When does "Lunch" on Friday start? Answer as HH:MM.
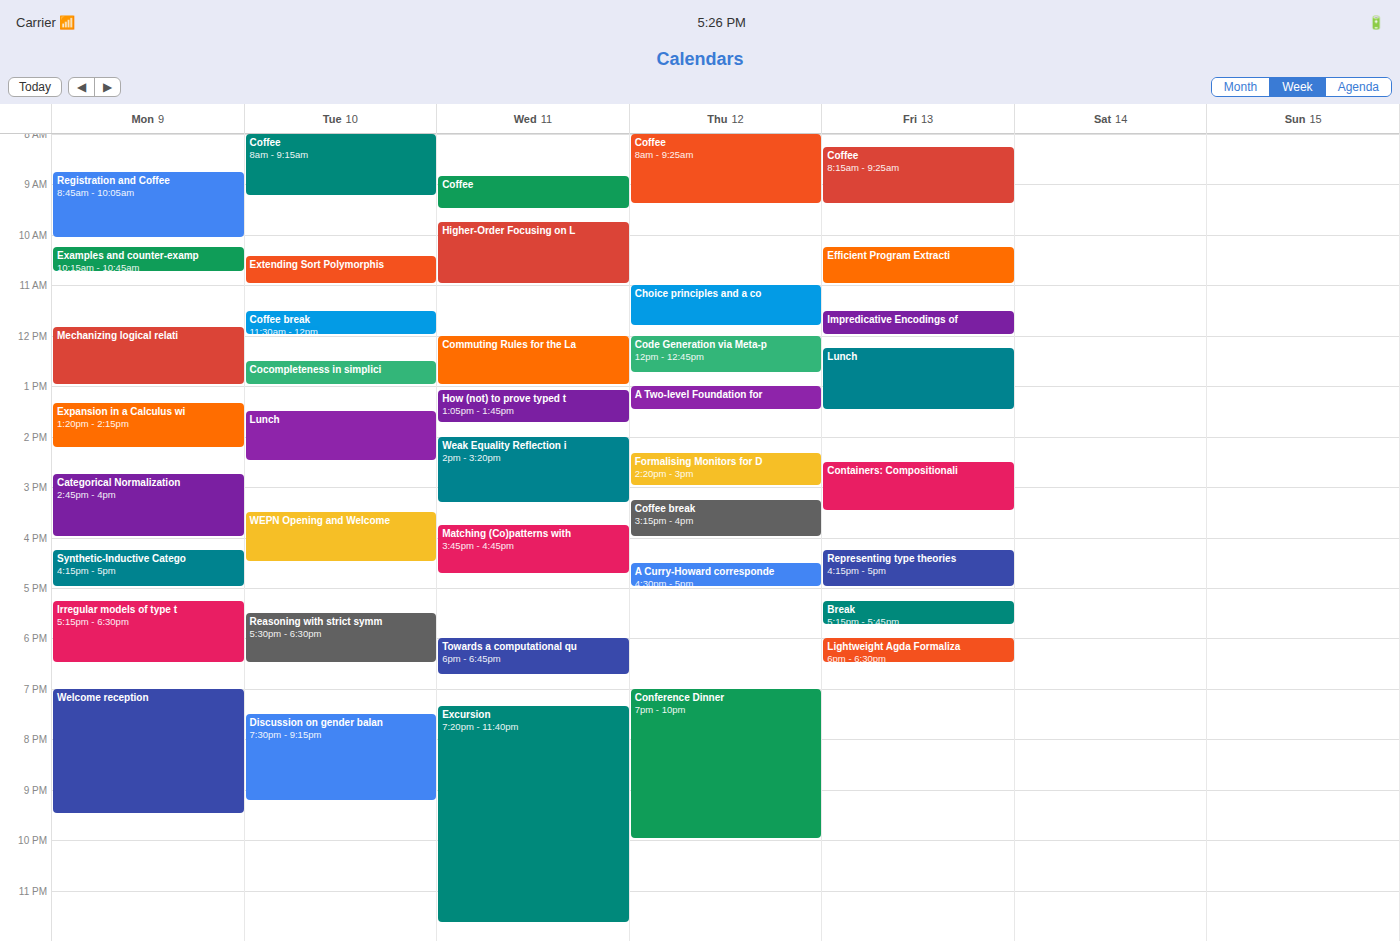
12:15